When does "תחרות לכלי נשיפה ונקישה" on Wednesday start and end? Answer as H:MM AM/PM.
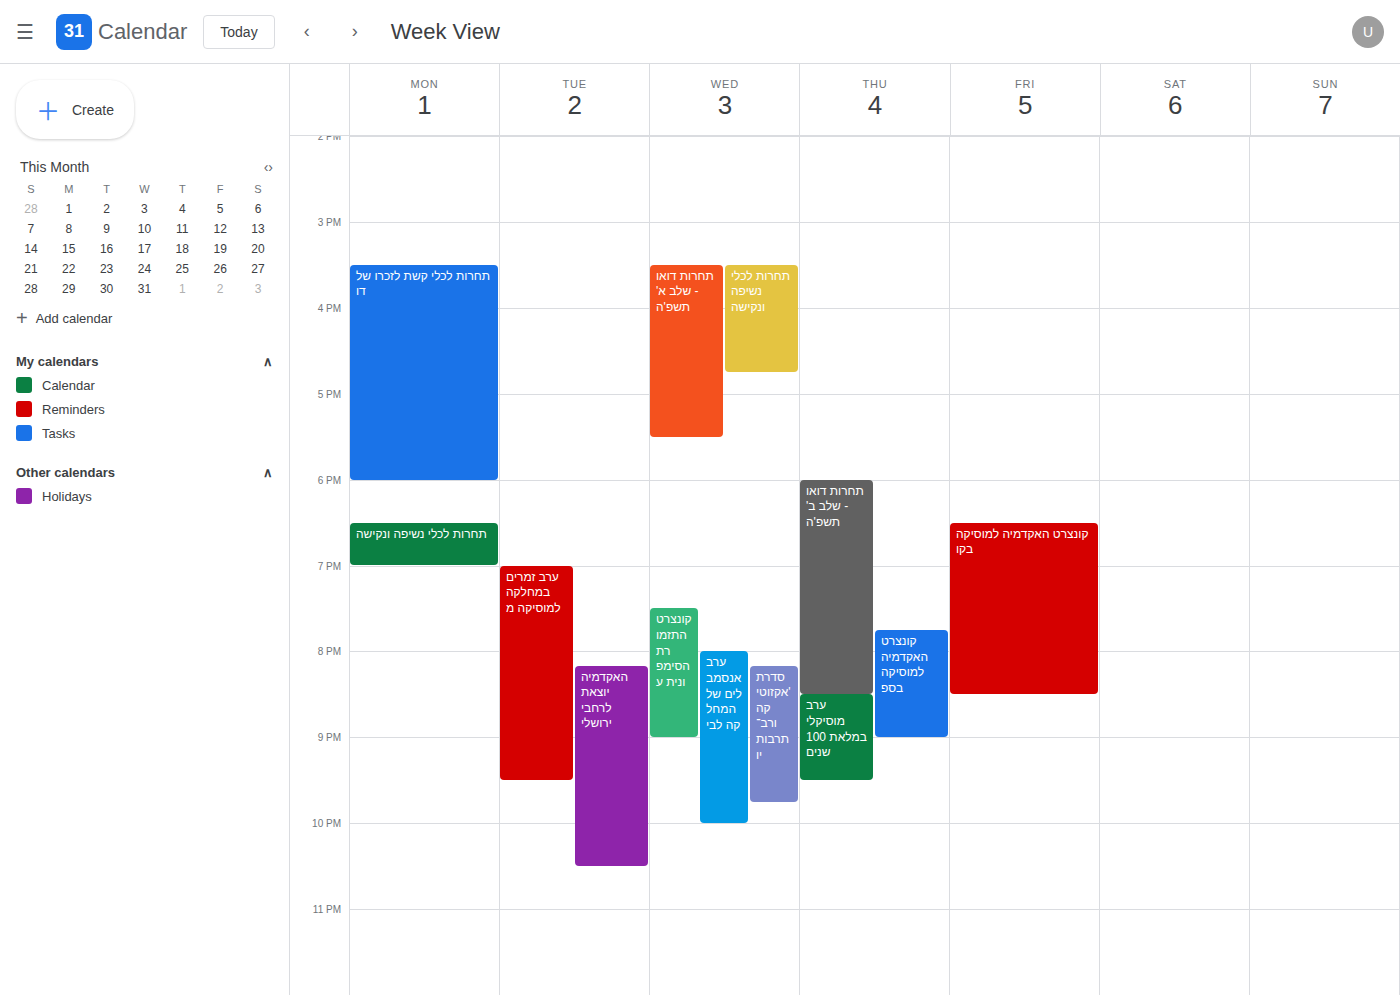
3:30 PM to 4:45 PM